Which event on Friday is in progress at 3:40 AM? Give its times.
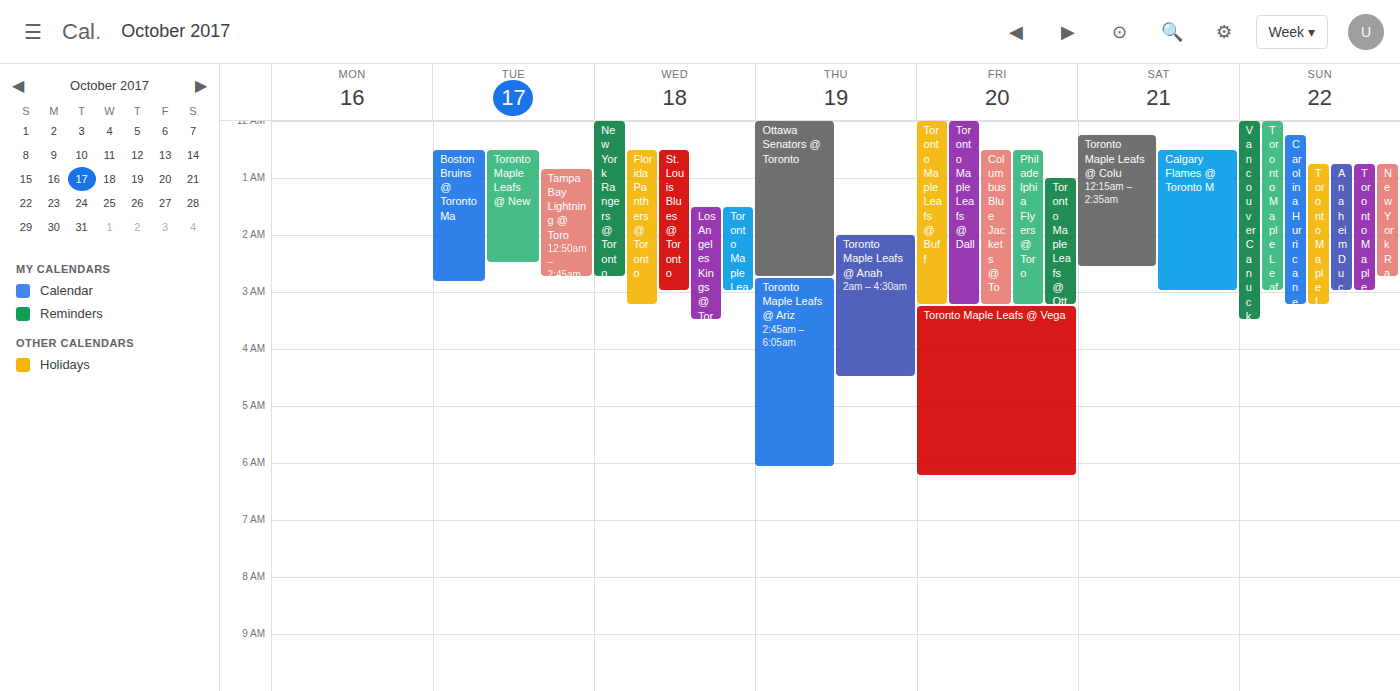
"Toronto Maple Leafs @ Vega", 3:15 AM to 6:15 AM